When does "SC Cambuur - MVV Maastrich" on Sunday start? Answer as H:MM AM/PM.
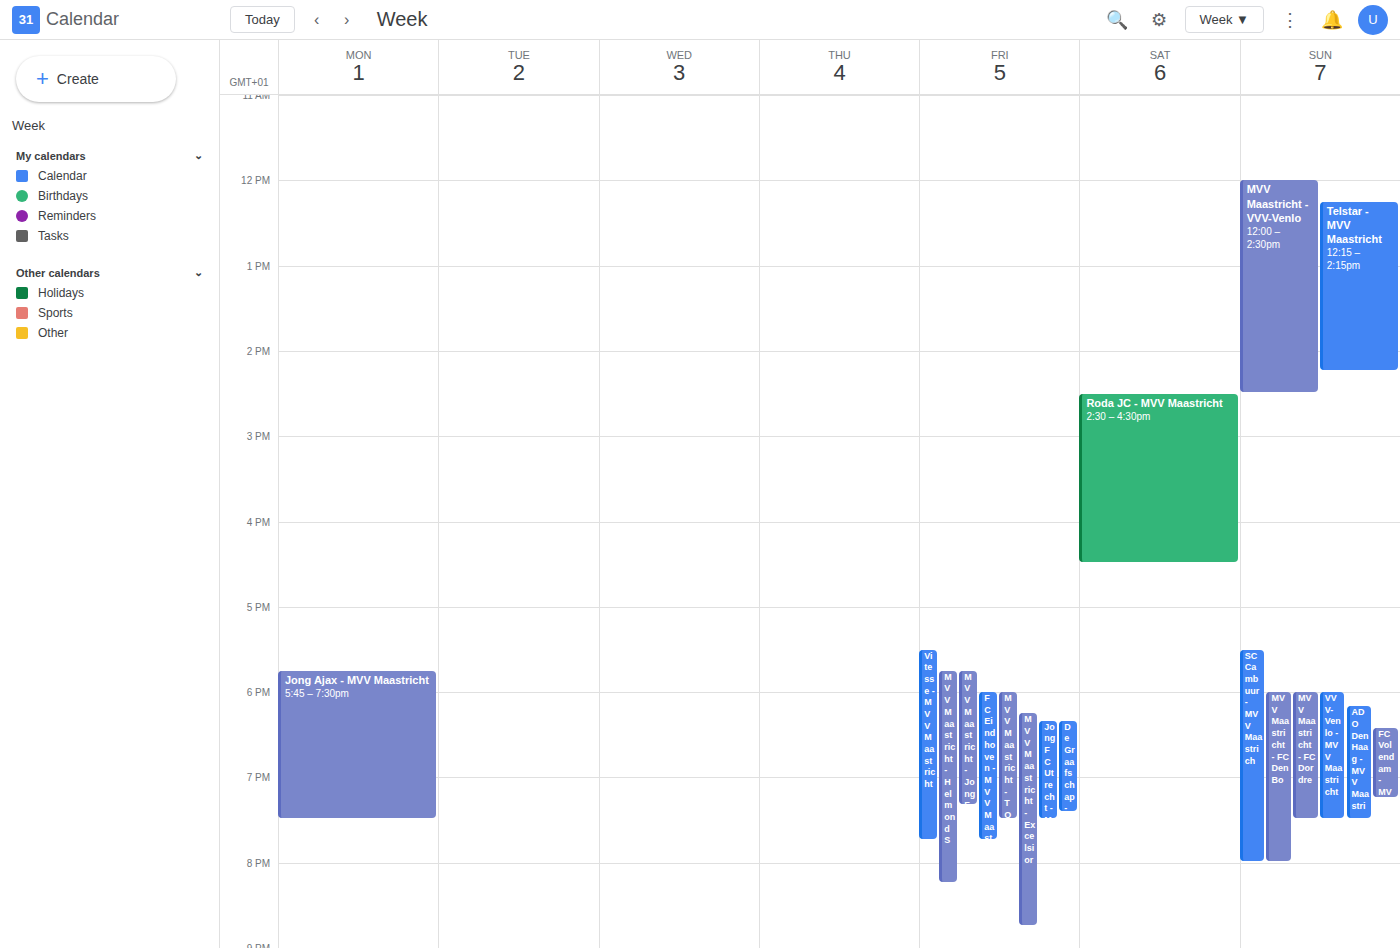
5:30 PM